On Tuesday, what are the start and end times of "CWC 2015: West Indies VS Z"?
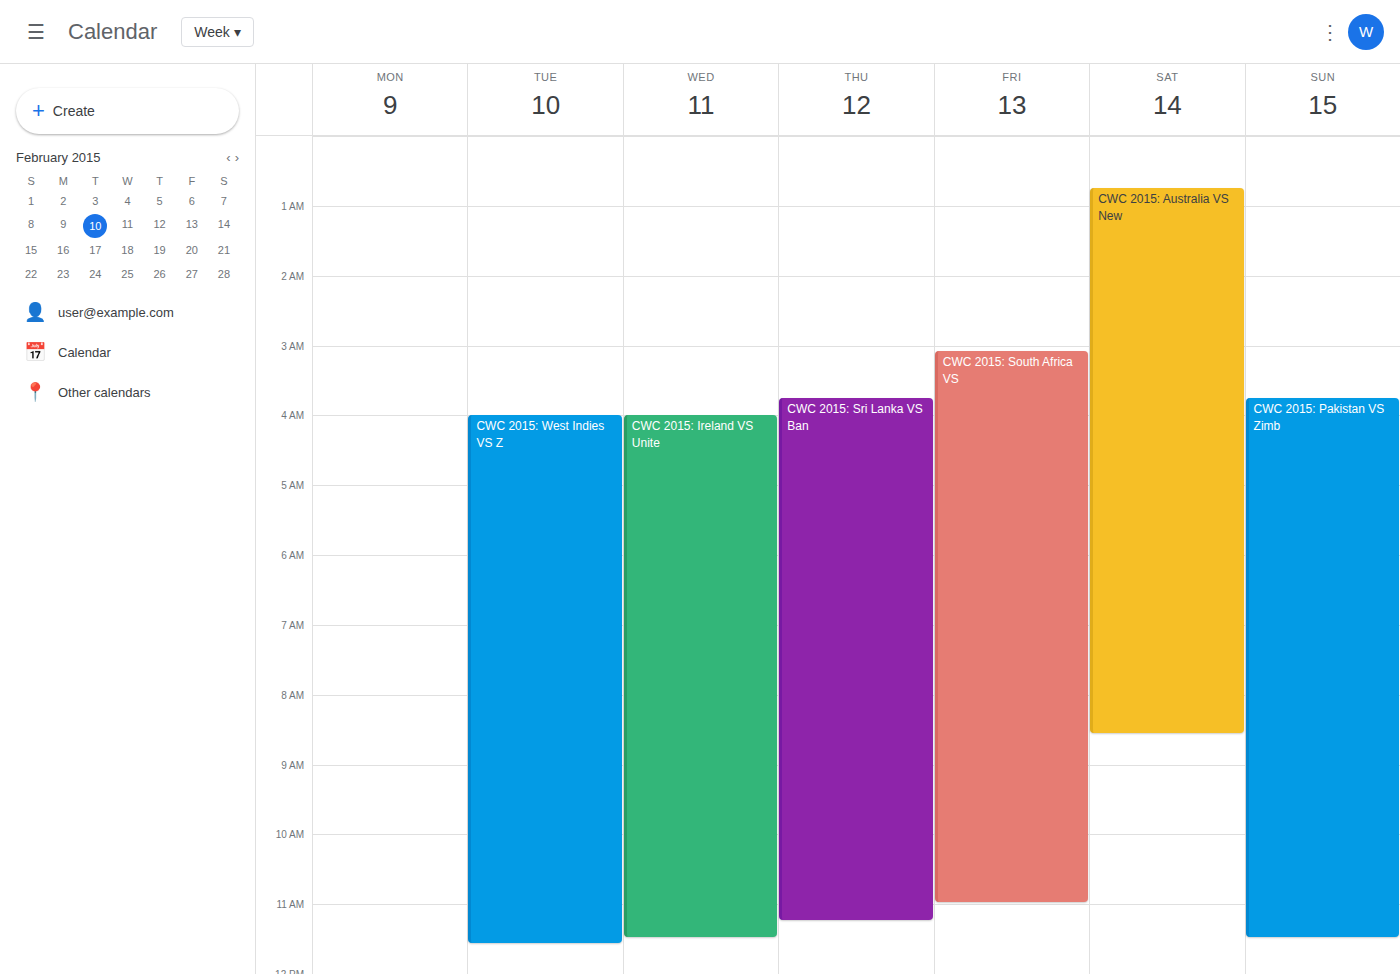
4:00 AM to 11:35 AM